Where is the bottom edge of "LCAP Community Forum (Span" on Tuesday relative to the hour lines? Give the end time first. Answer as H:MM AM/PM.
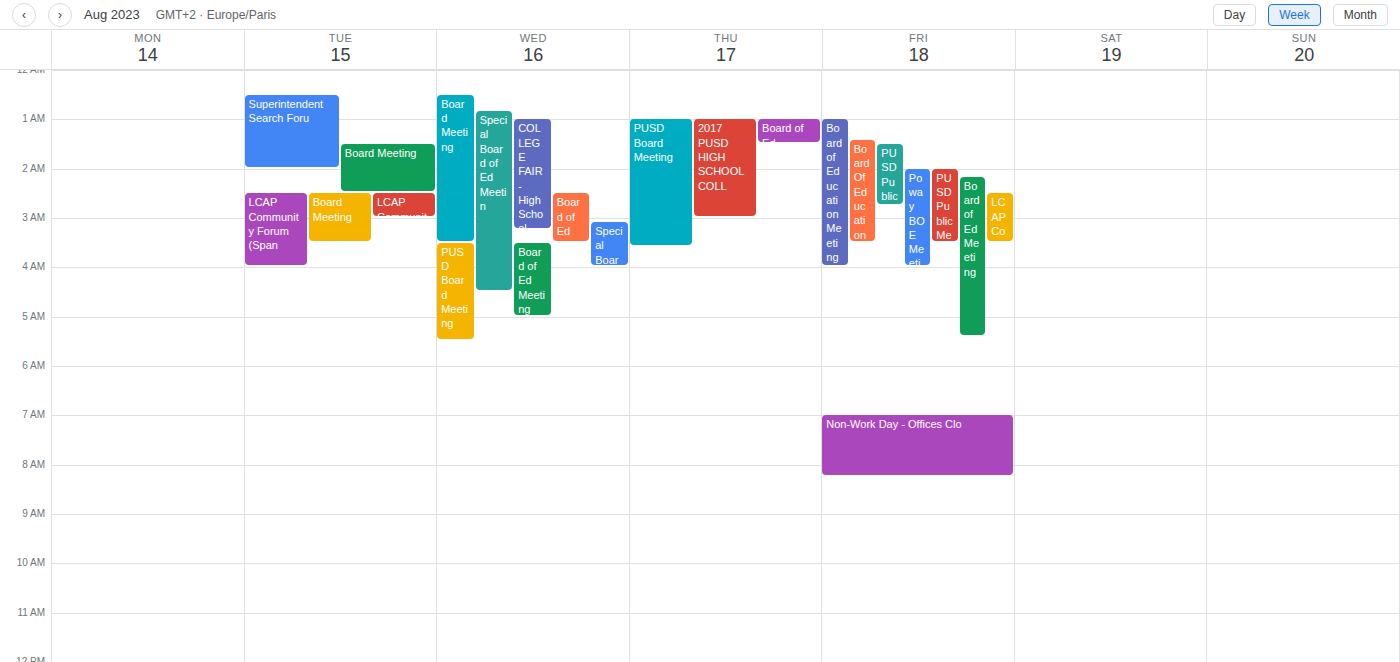
4:00 AM -- exactly on the 4 AM line.